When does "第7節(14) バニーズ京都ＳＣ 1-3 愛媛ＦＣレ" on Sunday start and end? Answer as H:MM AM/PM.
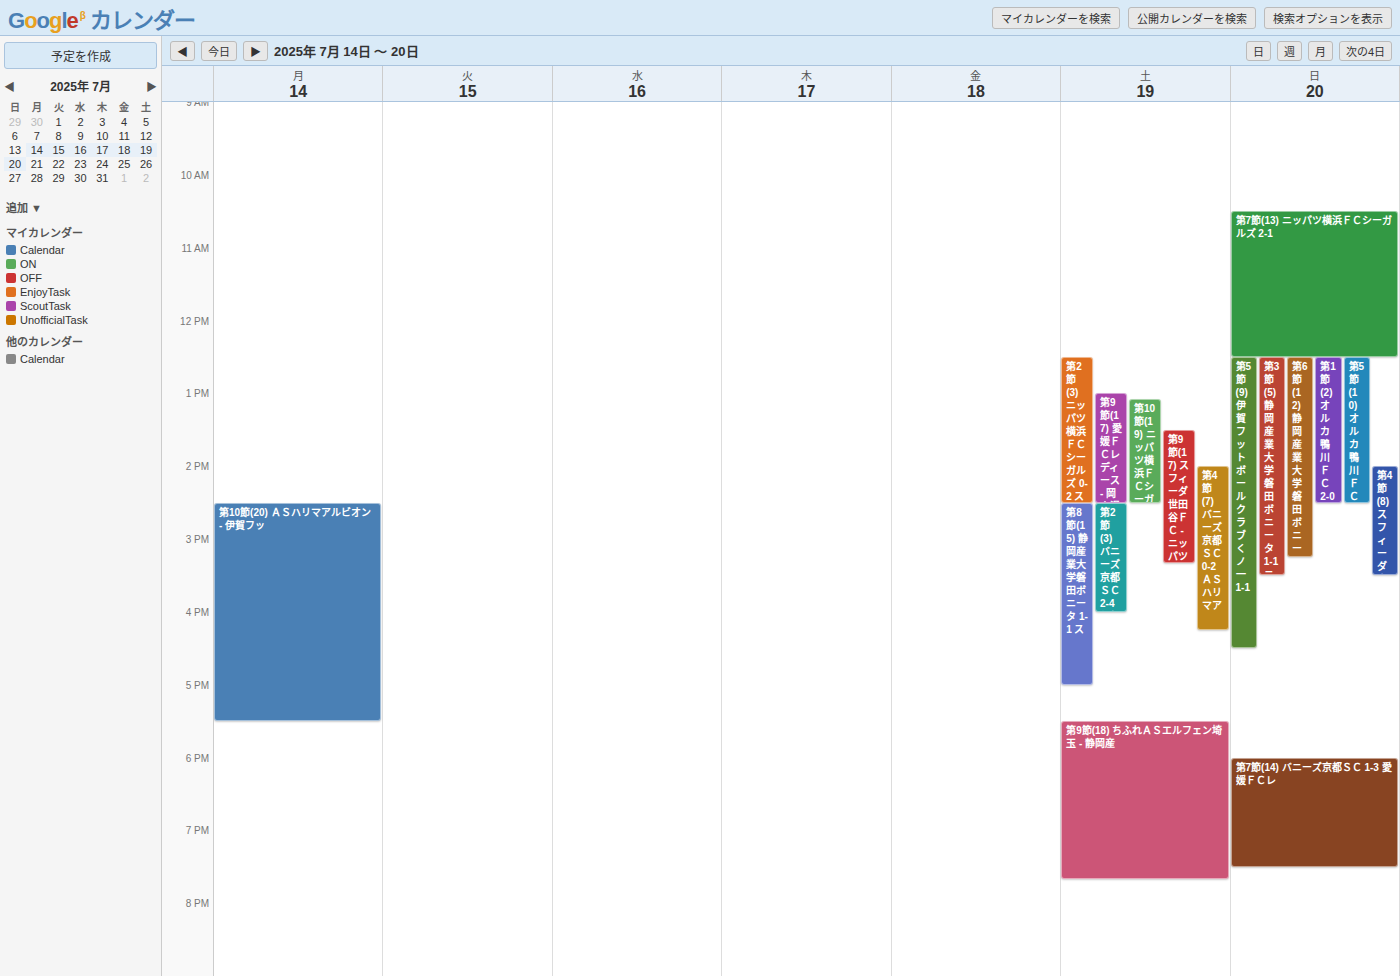
6:00 PM to 7:30 PM